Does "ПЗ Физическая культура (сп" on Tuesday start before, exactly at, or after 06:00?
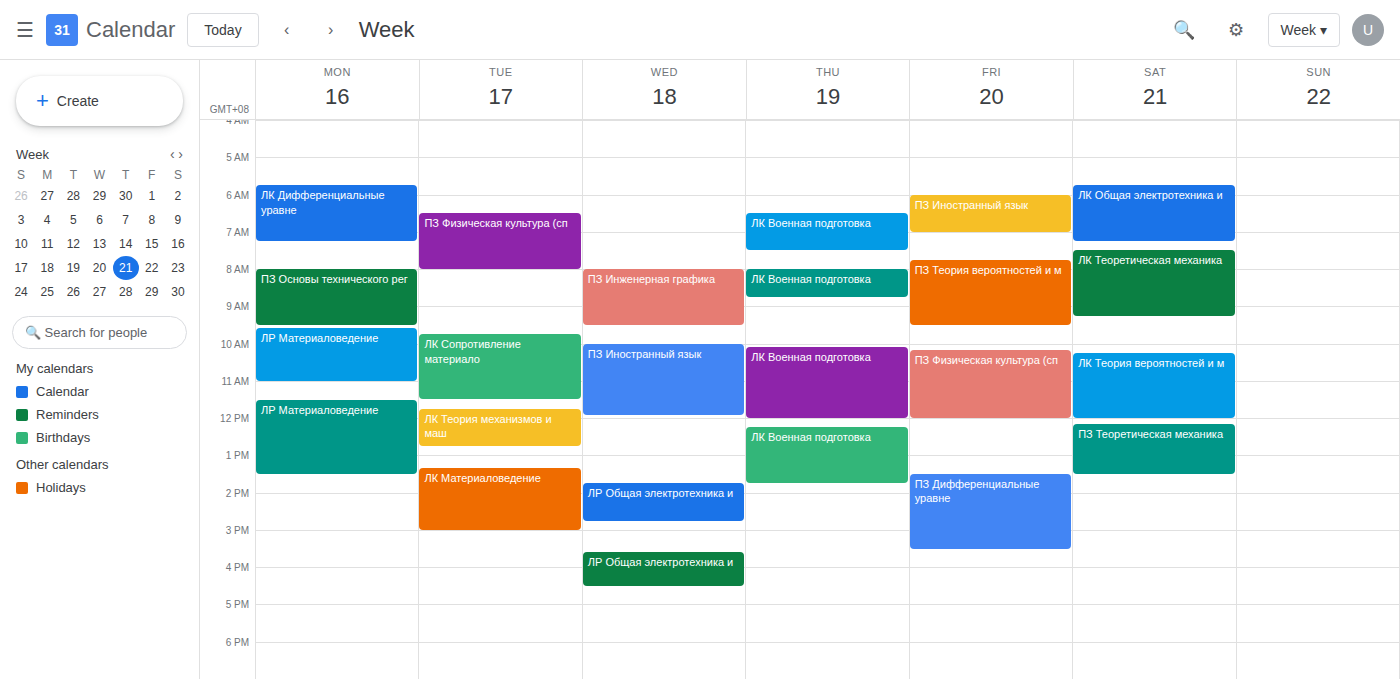
06:30 -- after 06:00, 30 minutes below the 06:00 line.